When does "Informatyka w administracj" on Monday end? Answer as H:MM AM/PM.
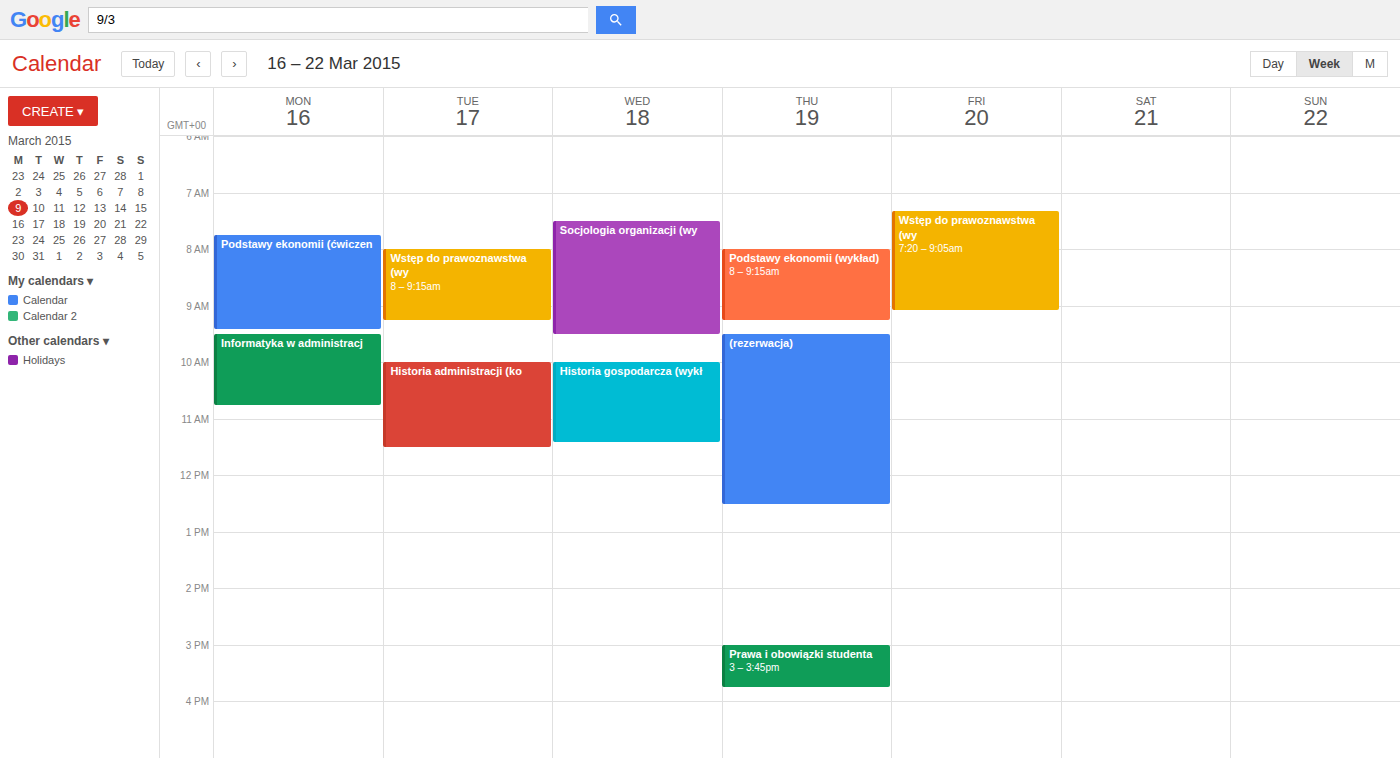
10:45 AM